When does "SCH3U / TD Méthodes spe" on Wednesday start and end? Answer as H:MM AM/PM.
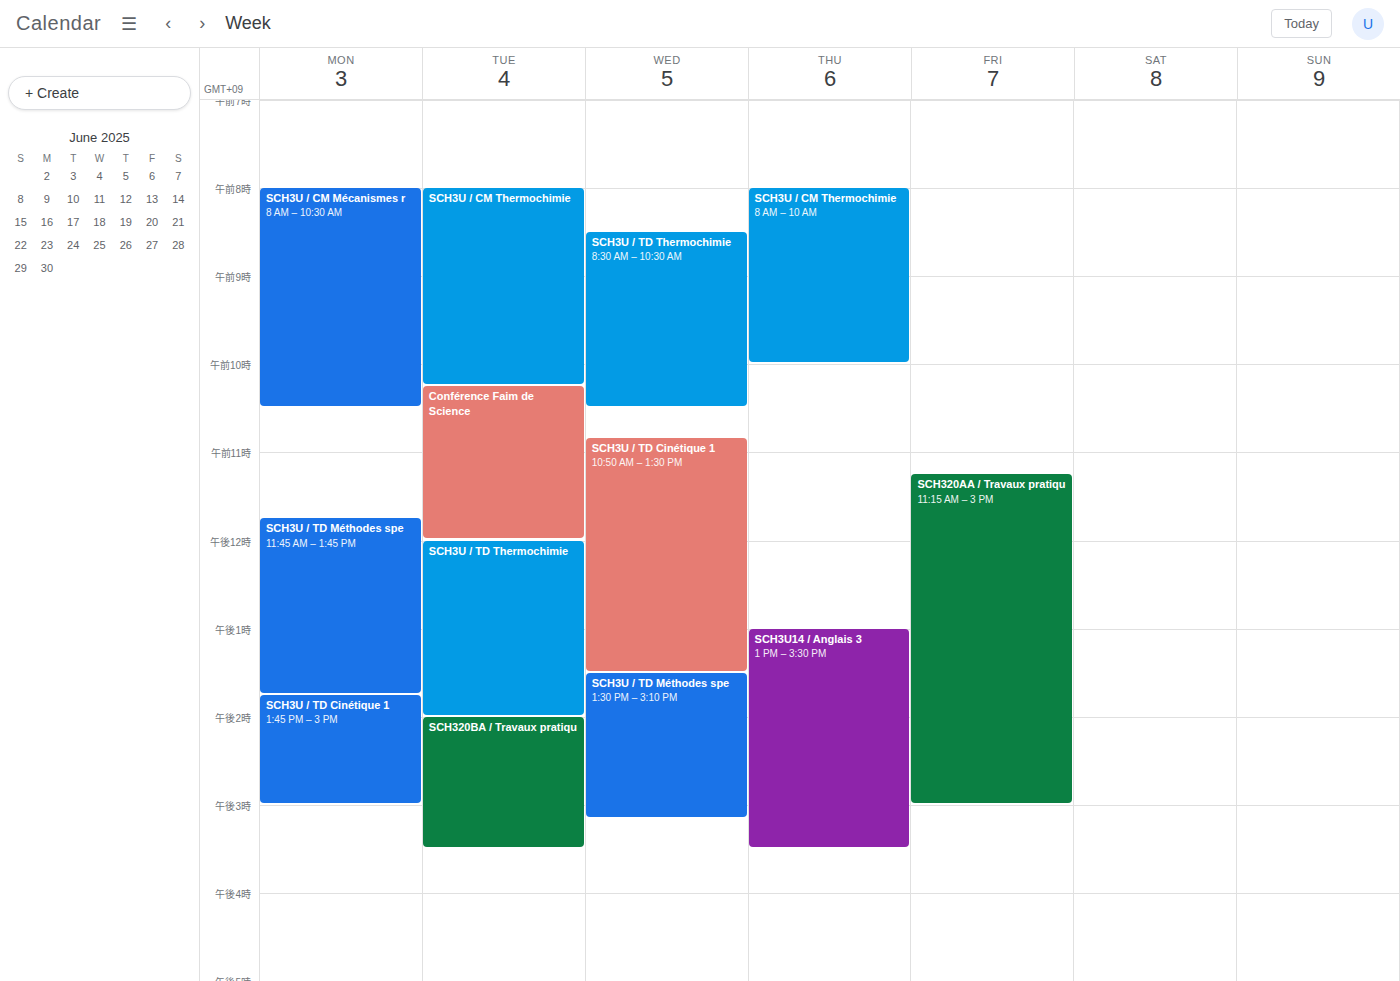
1:30 PM to 3:10 PM